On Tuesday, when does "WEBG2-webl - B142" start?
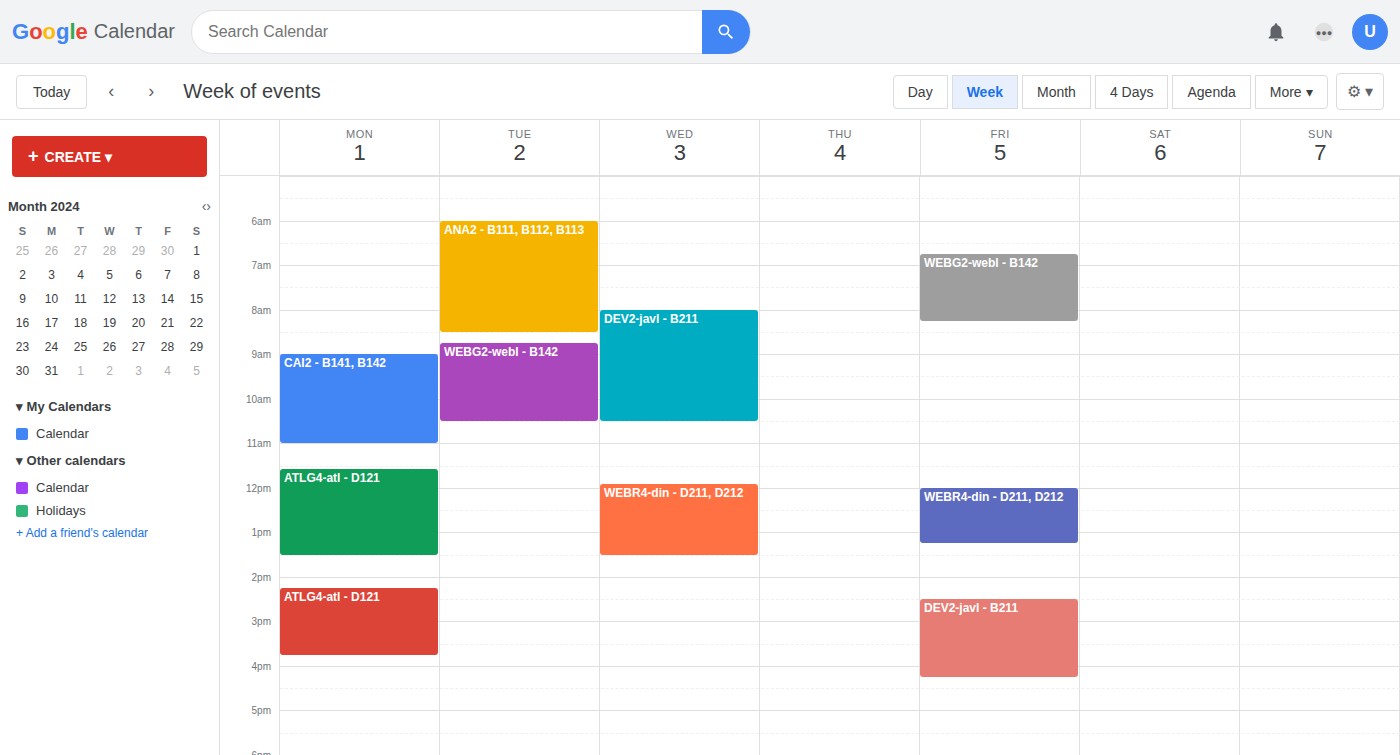
08:45